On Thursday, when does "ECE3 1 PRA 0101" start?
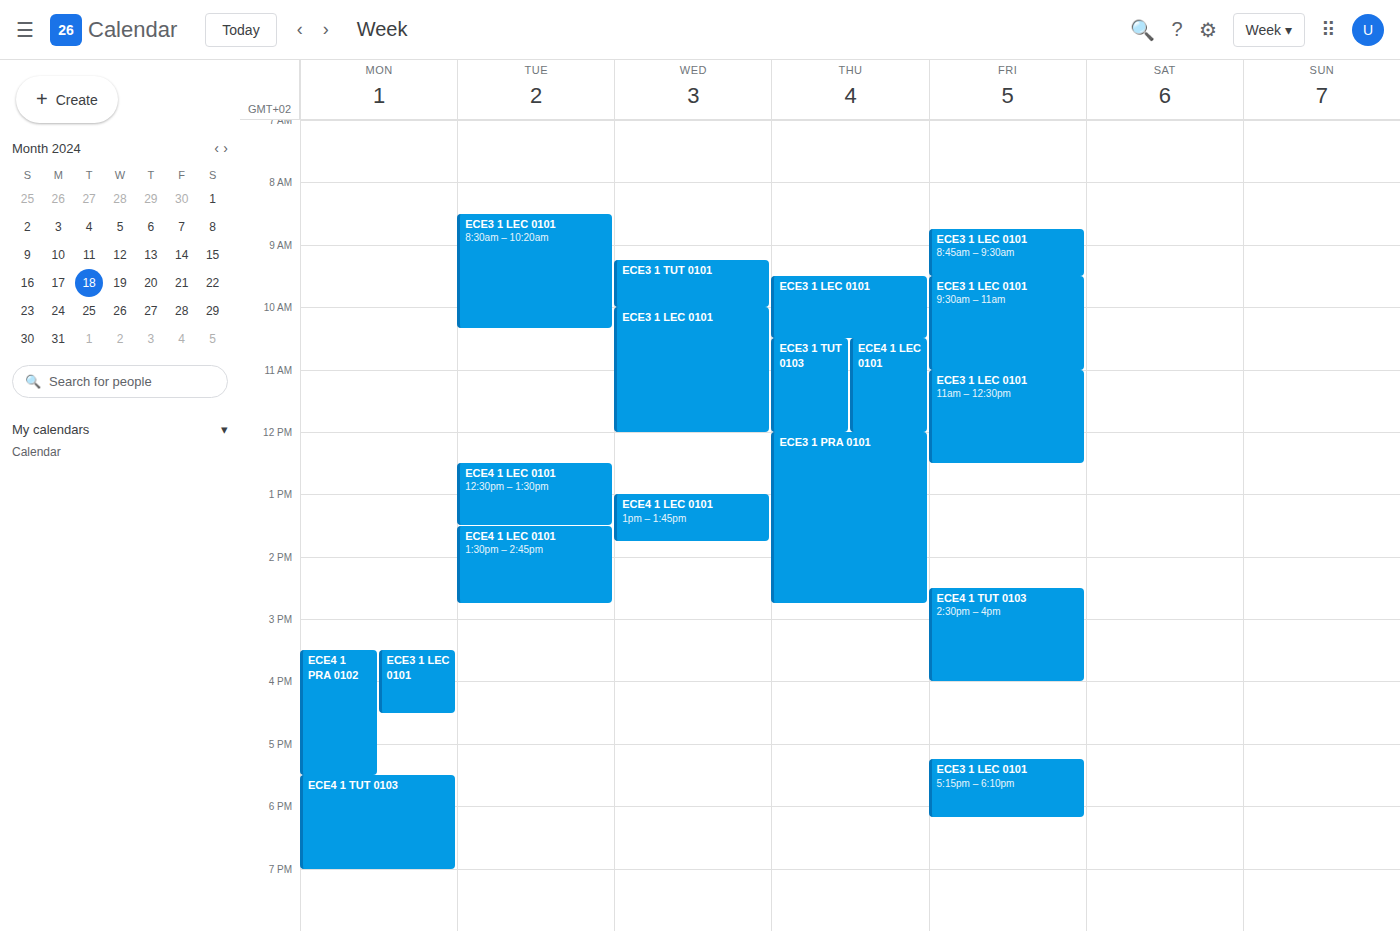
12:00 PM